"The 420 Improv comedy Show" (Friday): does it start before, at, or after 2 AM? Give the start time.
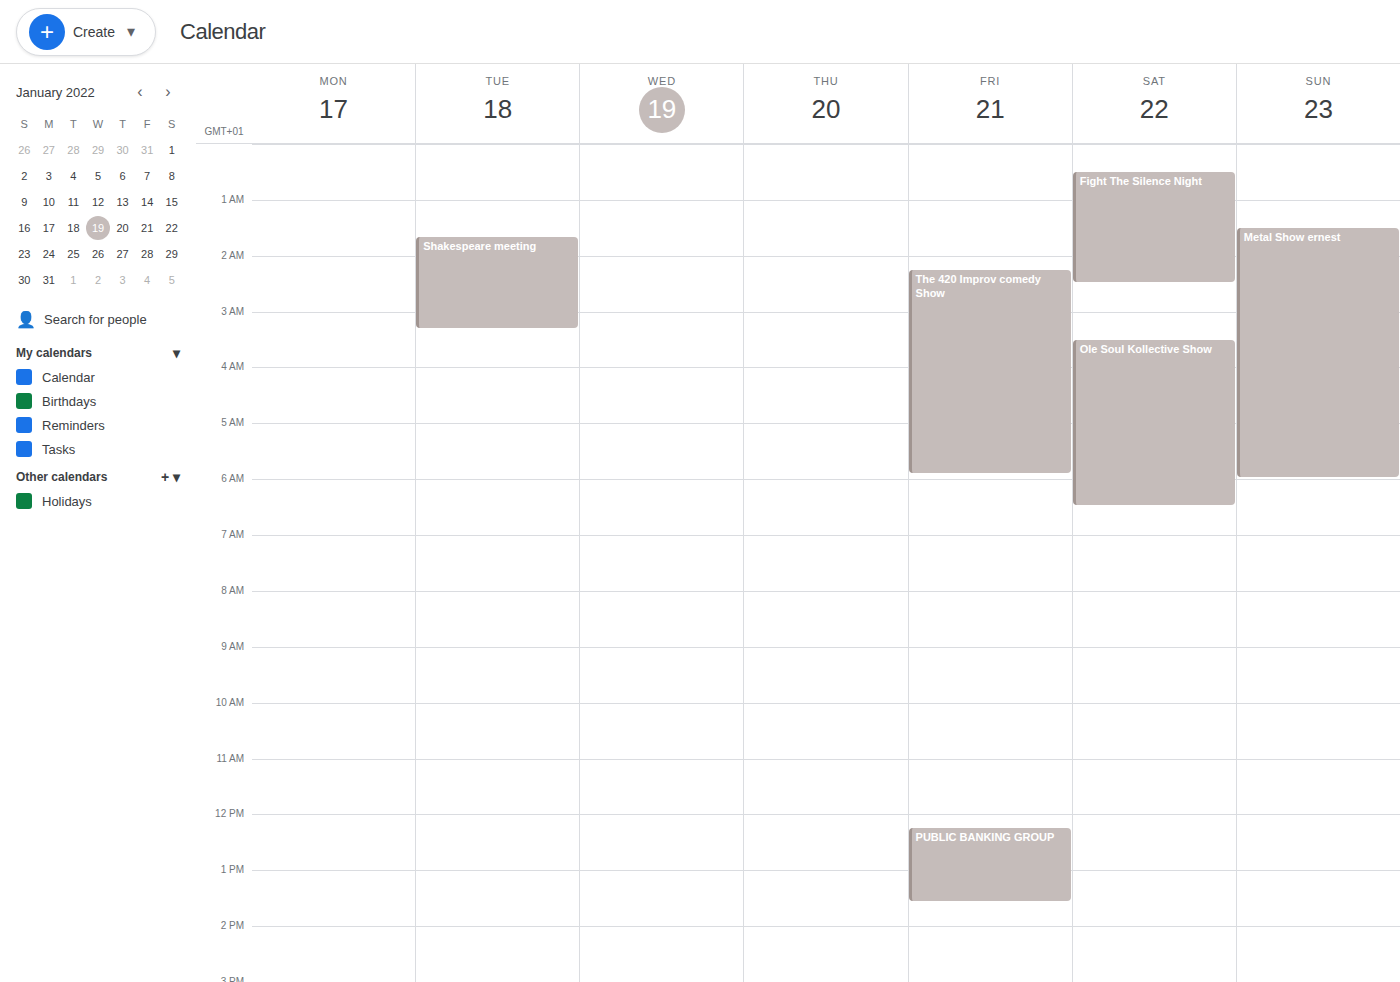
2:15 AM -- after 2 AM, 15 minutes below the 2 AM line.